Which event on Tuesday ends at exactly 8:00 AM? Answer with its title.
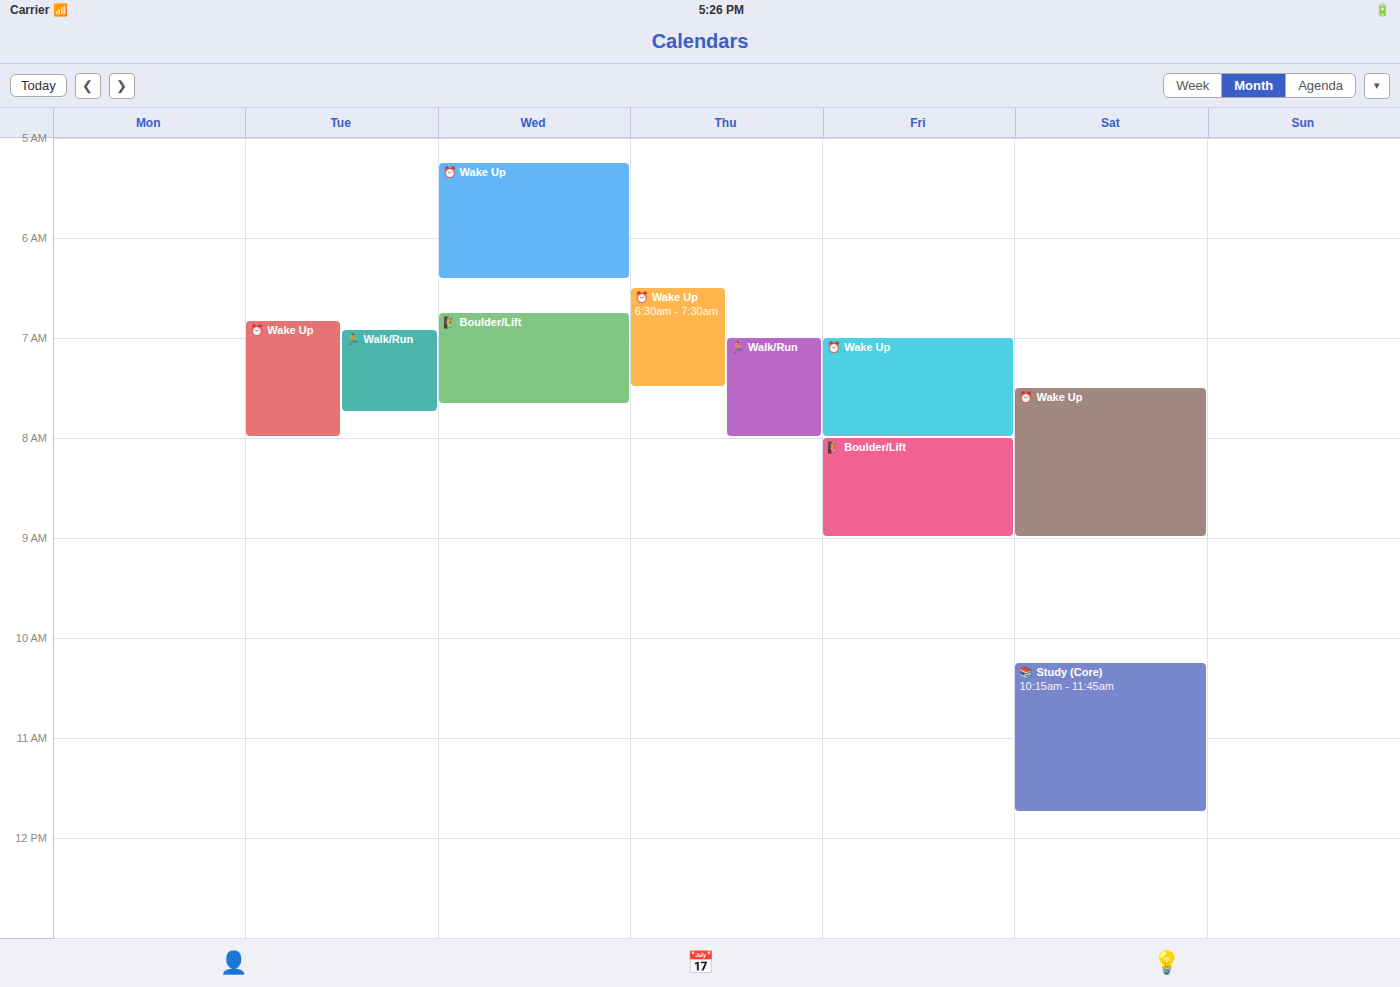
"⏰ Wake Up"